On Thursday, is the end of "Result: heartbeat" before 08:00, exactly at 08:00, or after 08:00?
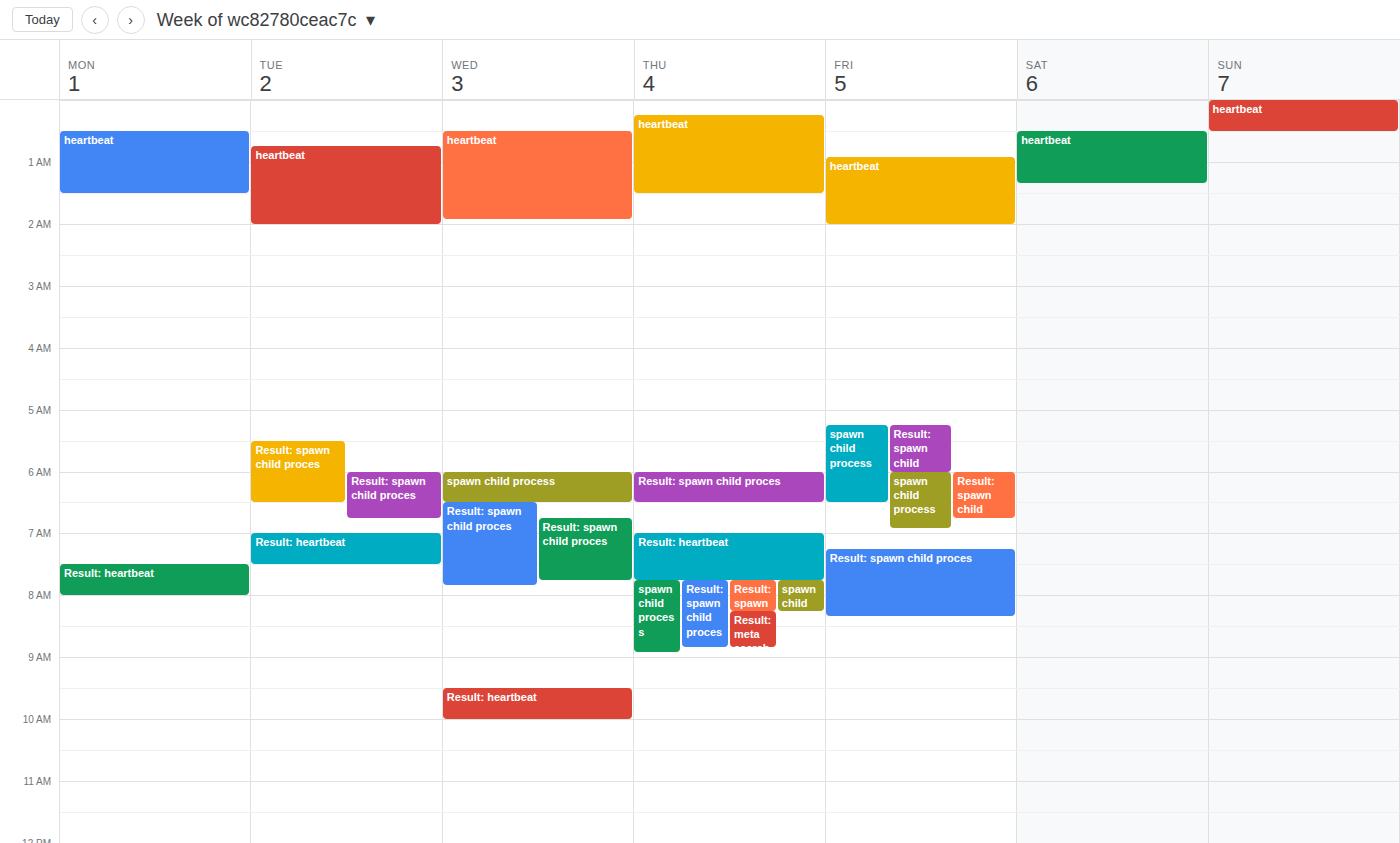
07:45 -- before 08:00, 15 minutes above the 08:00 line.